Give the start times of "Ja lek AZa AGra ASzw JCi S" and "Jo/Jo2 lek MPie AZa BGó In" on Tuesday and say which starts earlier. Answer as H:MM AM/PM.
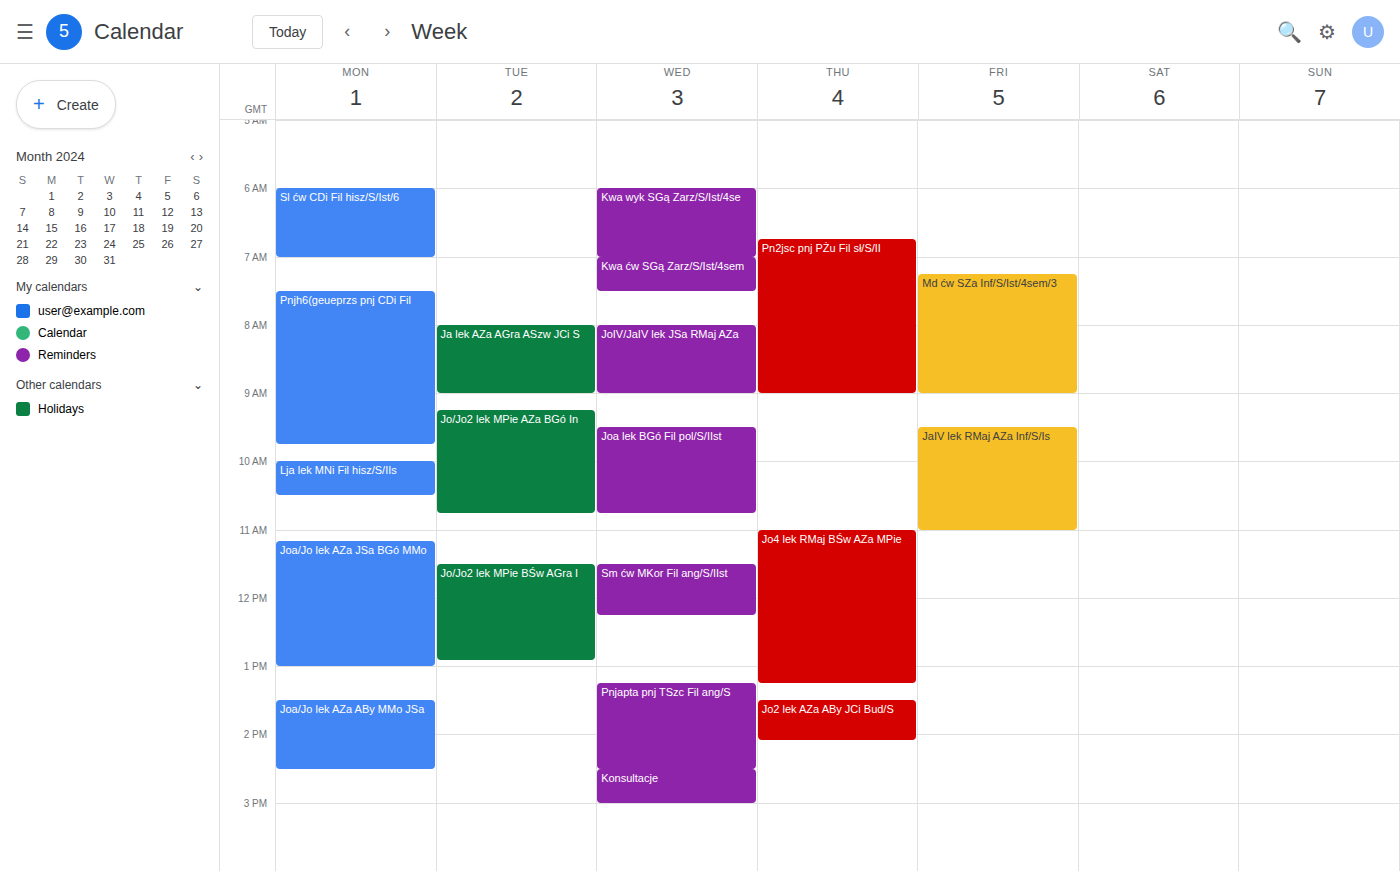
"Ja lek AZa AGra ASzw JCi S" 8:00 AM; "Jo/Jo2 lek MPie AZa BGó In" 9:15 AM.